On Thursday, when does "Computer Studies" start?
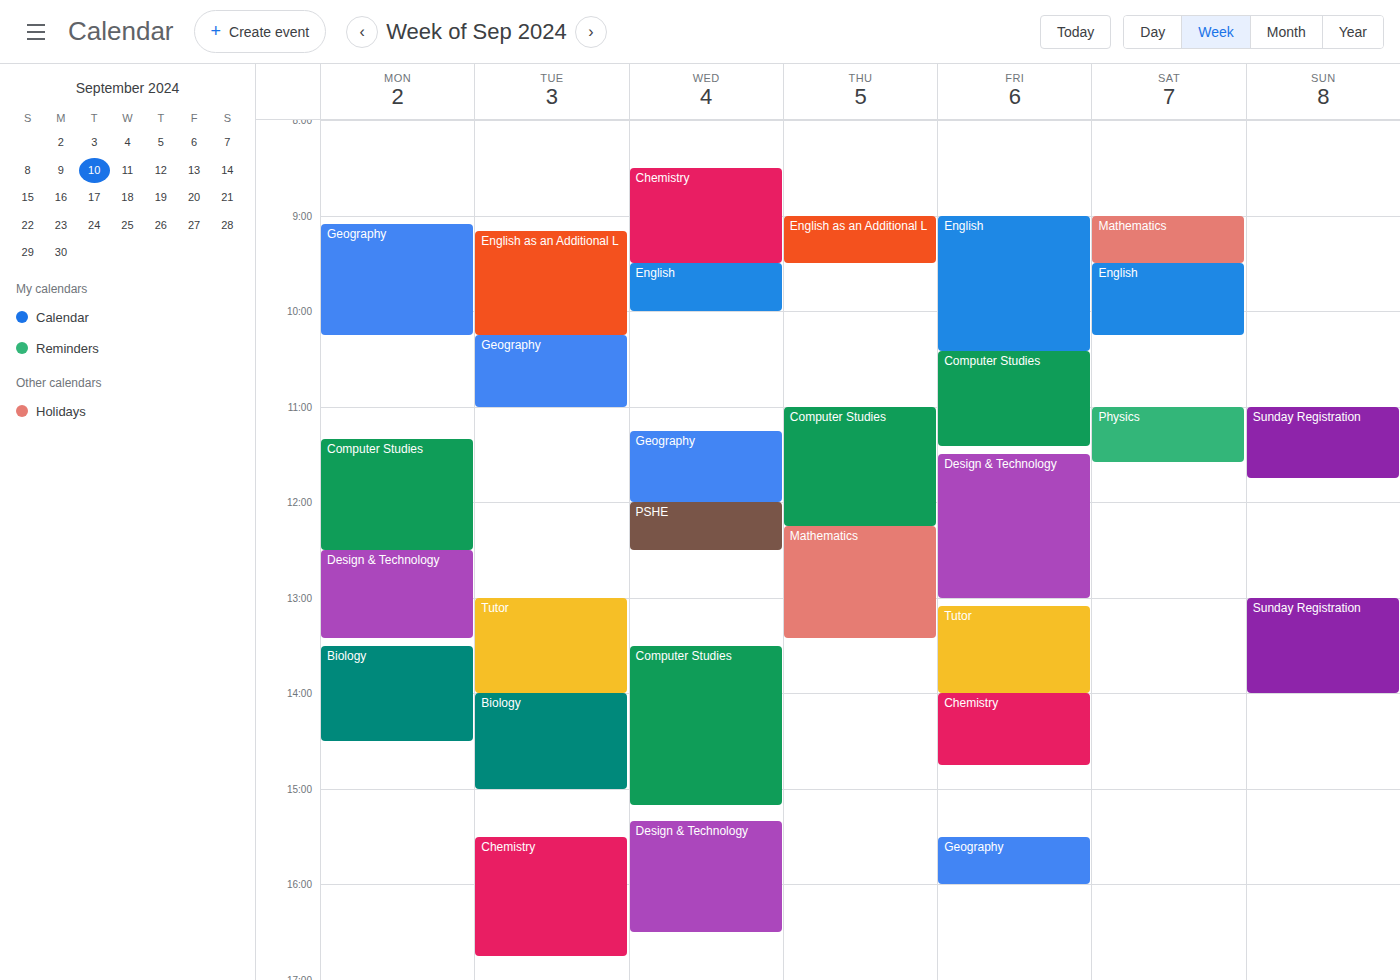
11:00 AM